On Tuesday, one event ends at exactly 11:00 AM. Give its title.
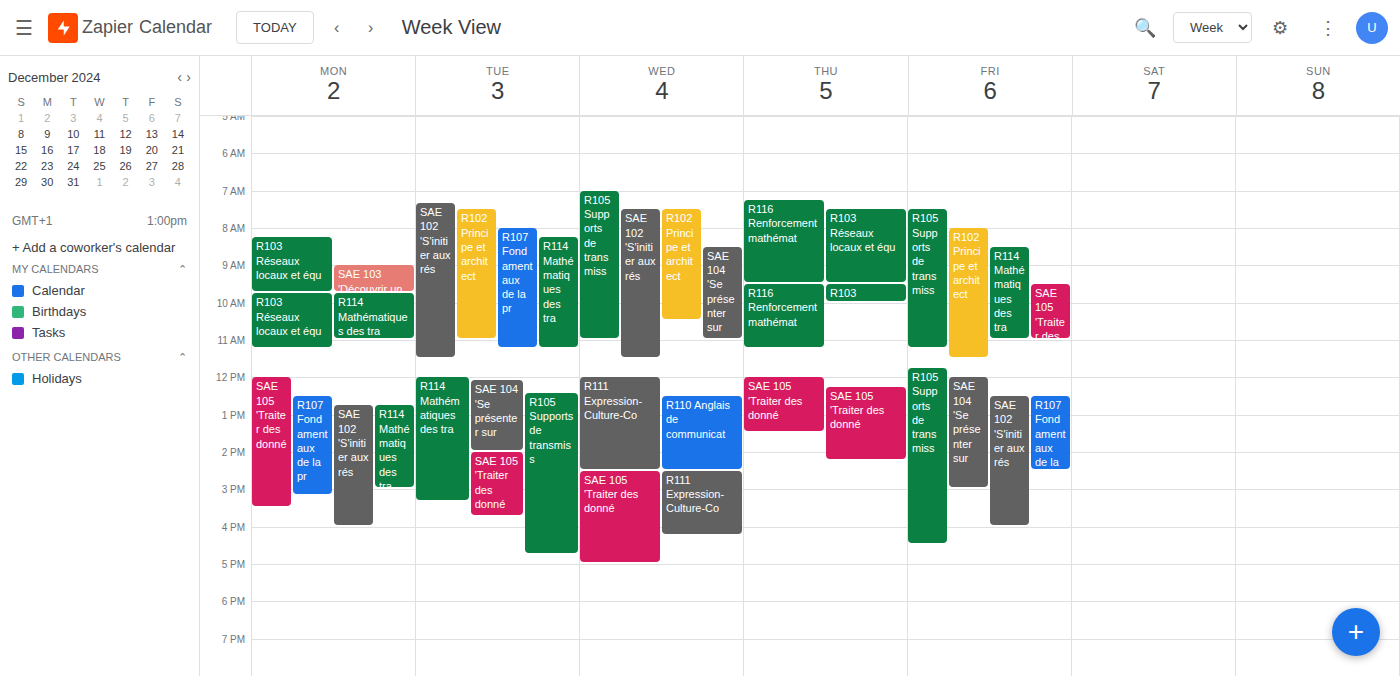
"R102 Principe et architect"